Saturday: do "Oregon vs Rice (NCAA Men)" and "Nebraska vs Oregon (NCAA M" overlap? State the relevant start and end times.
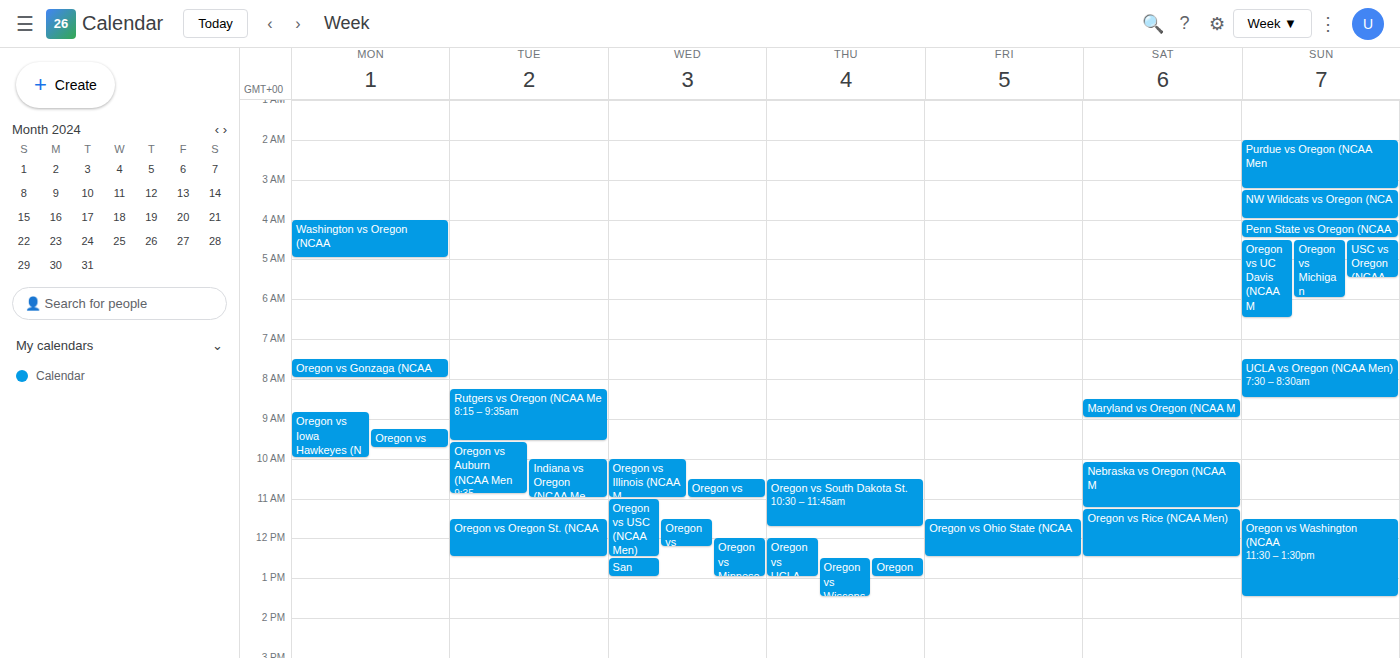
"Nebraska vs Oregon (NCAA M" ends at 11:15 AM, exactly when "Oregon vs Rice (NCAA Men)" starts -- they touch but do not overlap.